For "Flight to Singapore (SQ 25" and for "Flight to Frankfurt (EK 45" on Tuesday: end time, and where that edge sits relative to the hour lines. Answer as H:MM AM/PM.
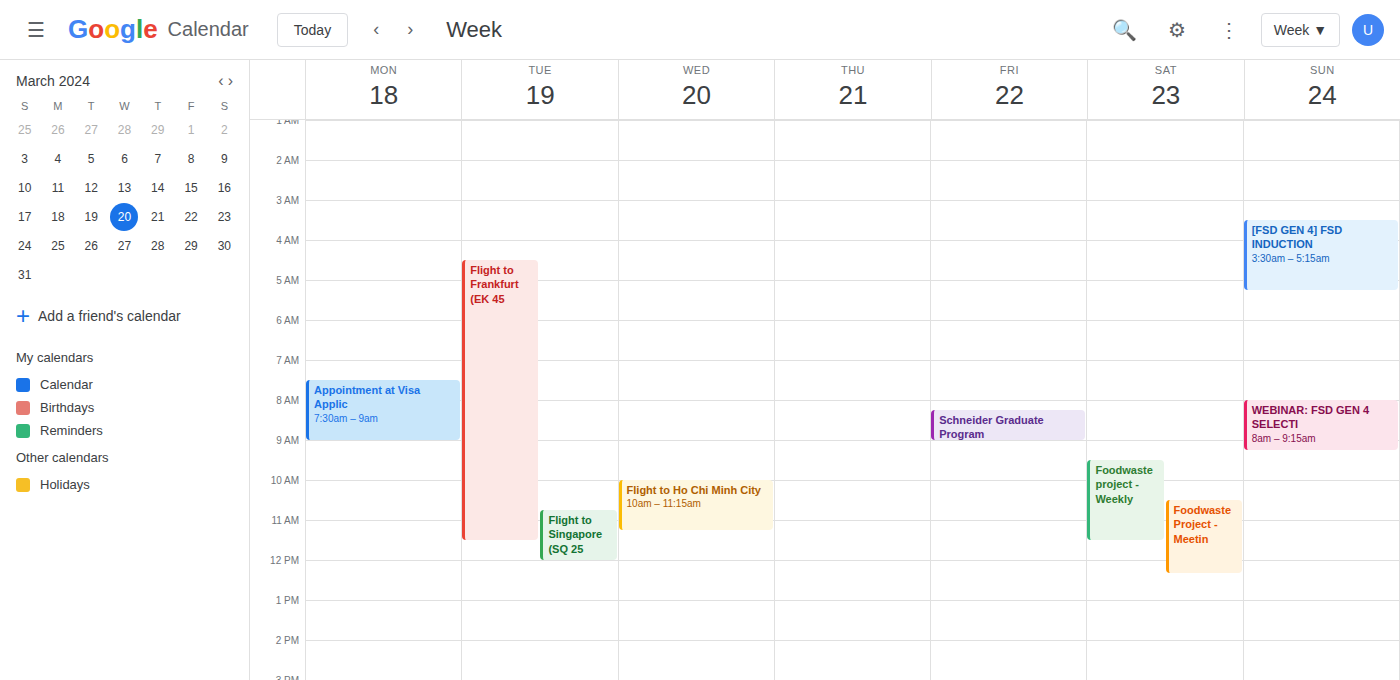
"Flight to Singapore (SQ 25": 12:00 PM, exactly on the 12 PM line. "Flight to Frankfurt (EK 45": 11:30 AM, halfway between the 11 AM and 12 PM lines.